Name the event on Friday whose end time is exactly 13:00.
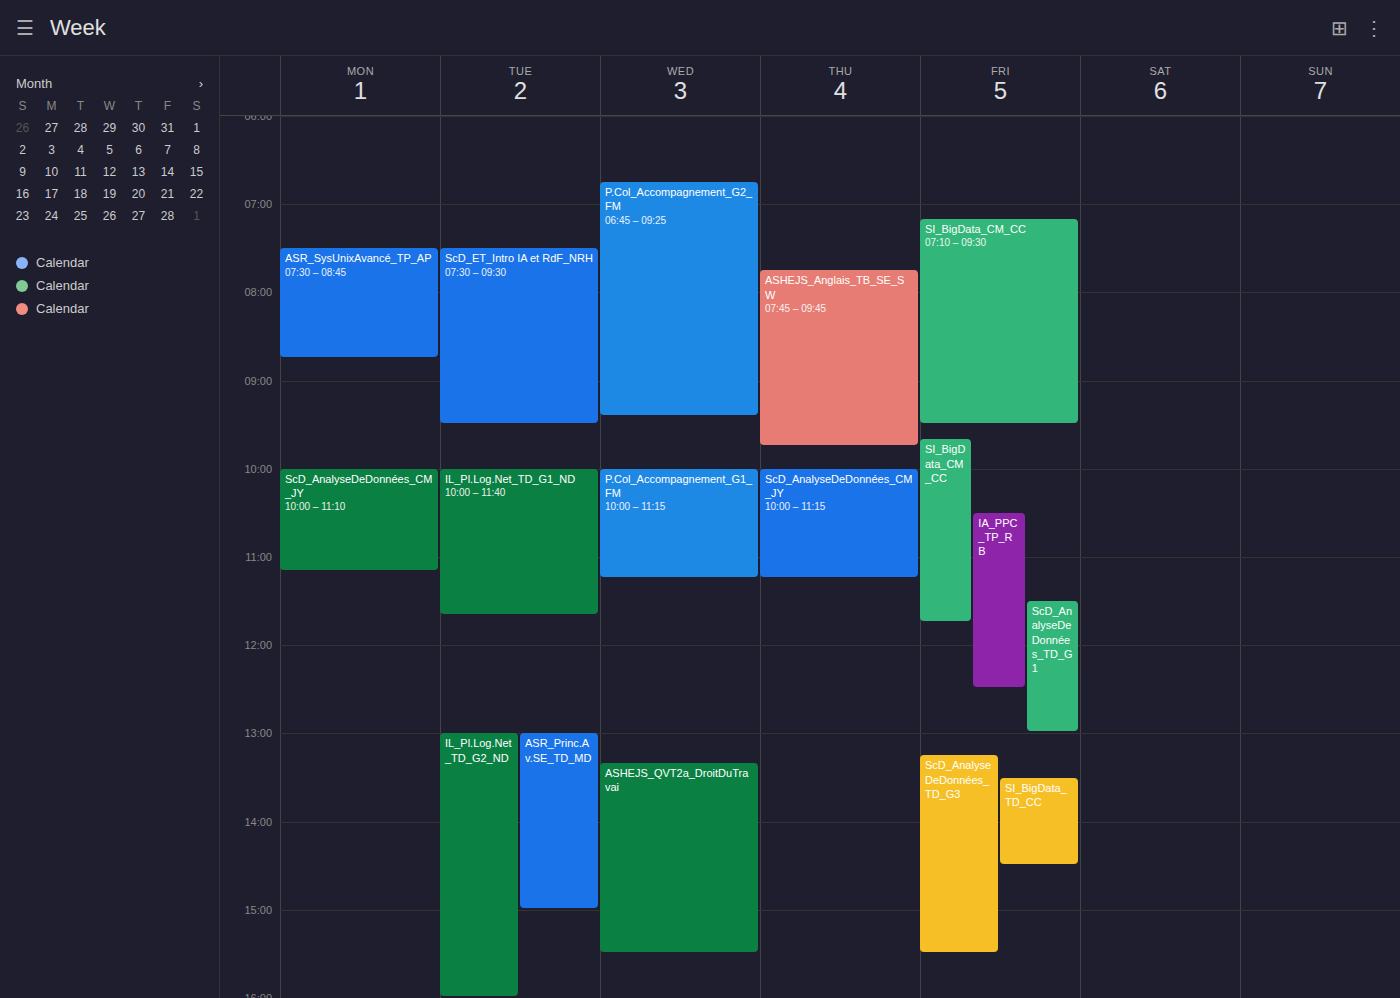
"ScD_AnalyseDeDonnées_TD_G1"